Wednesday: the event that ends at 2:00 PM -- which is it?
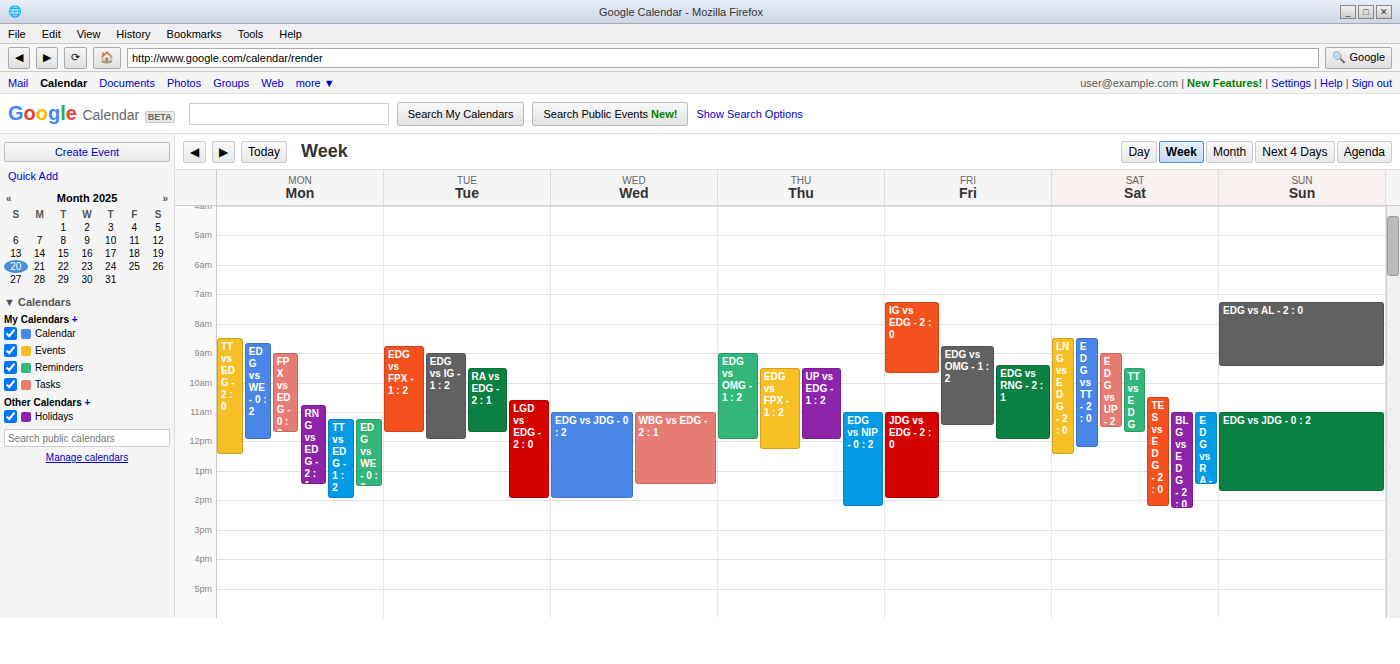
"EDG vs JDG - 0 : 2"